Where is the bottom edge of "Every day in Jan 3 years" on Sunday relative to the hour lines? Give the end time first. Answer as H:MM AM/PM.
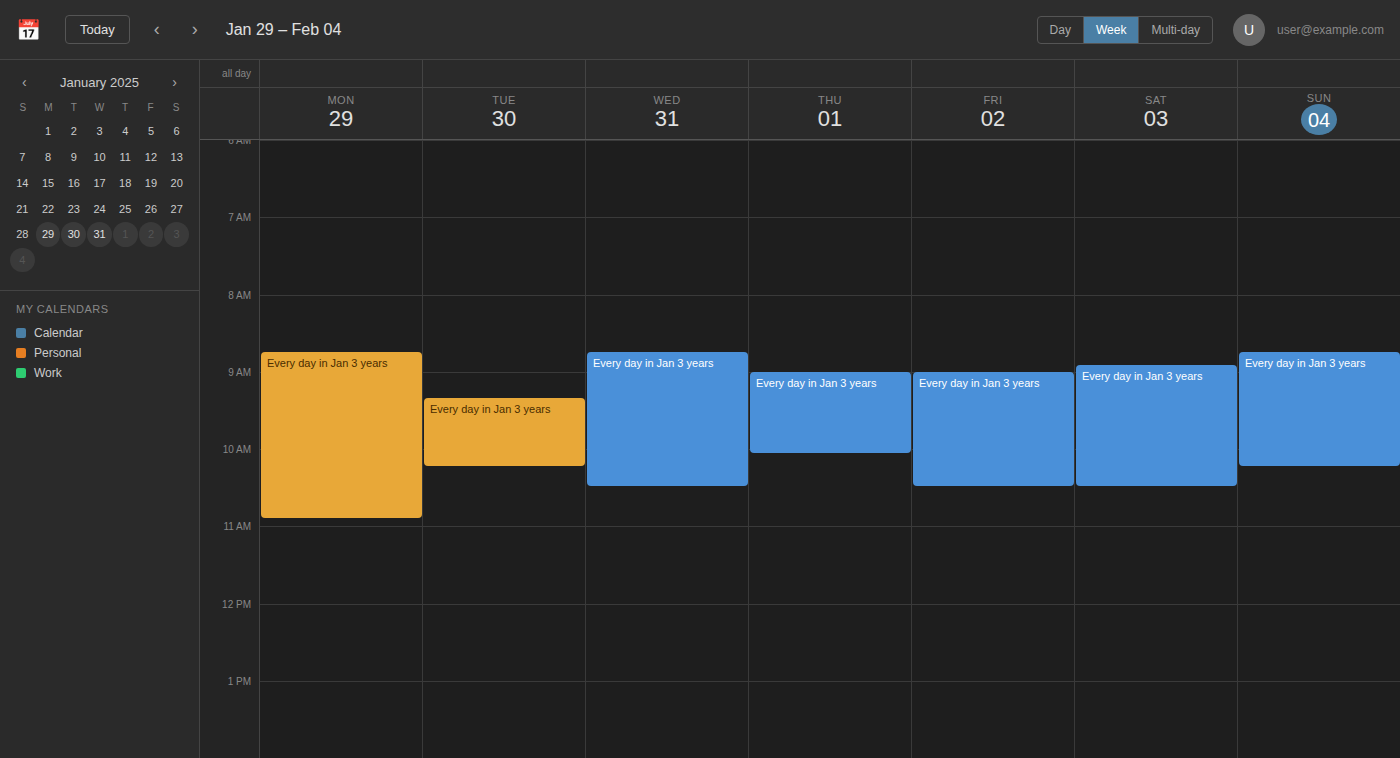
10:15 AM -- neither: a quarter of the way from the 10 AM line to the 11 AM line.